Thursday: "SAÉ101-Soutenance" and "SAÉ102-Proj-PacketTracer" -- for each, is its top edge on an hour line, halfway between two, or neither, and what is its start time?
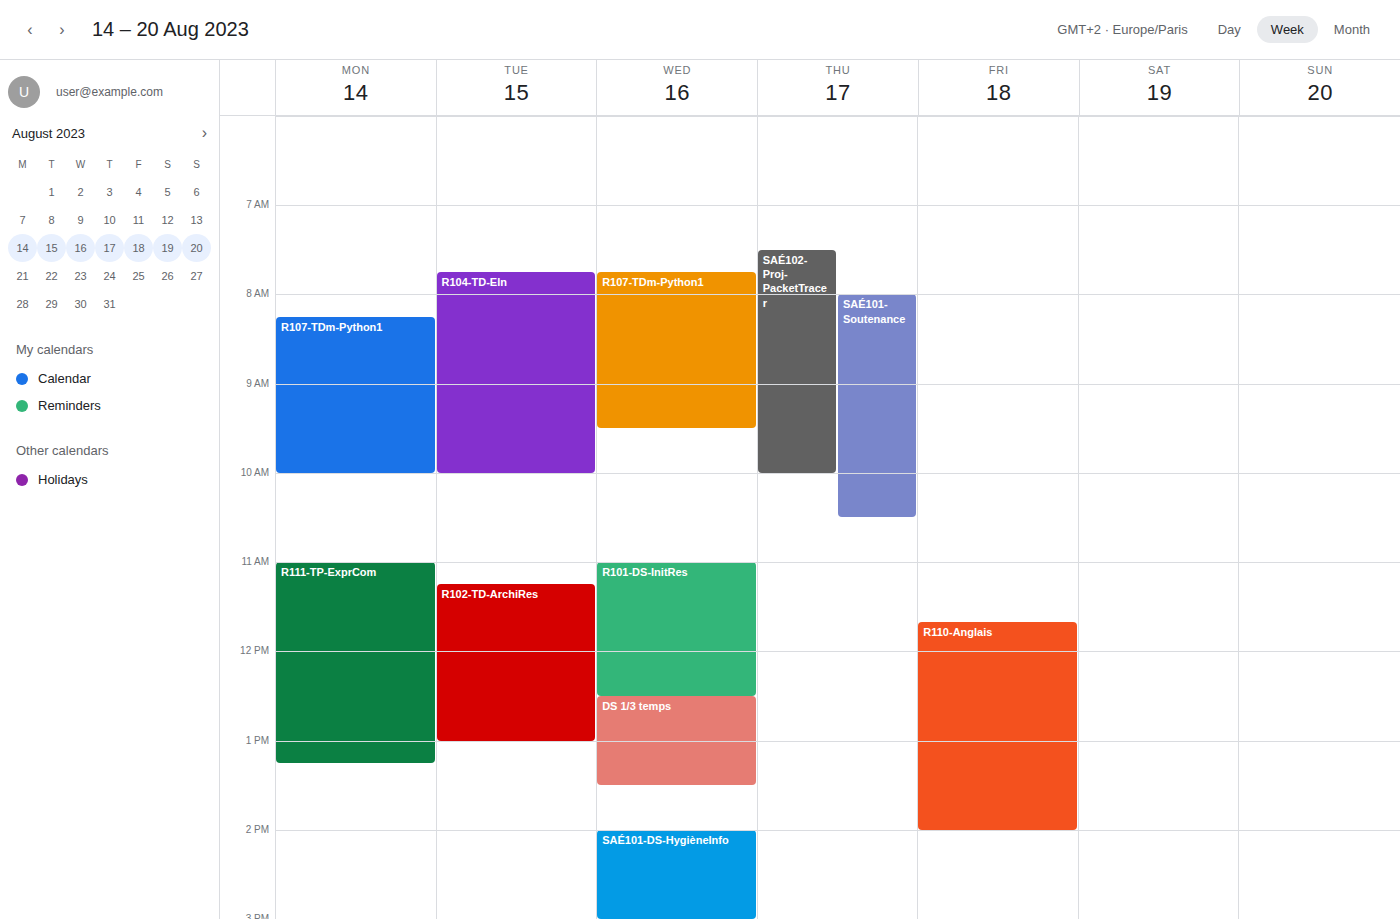
"SAÉ101-Soutenance": 8:00 AM, exactly on the 8 AM line. "SAÉ102-Proj-PacketTracer": 7:30 AM, halfway between the 7 AM and 8 AM lines.